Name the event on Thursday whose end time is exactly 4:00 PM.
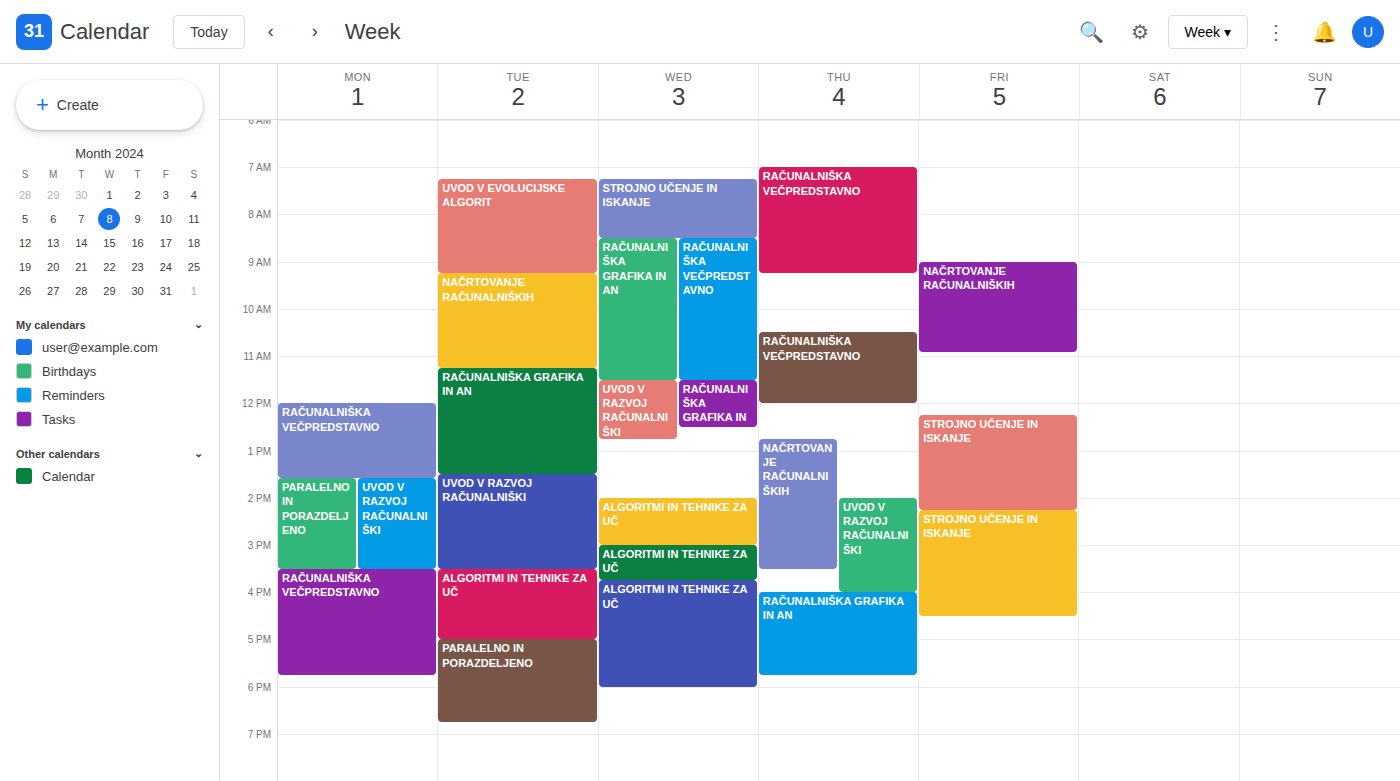
"UVOD V RAZVOJ RAČUNALNIŠKI"